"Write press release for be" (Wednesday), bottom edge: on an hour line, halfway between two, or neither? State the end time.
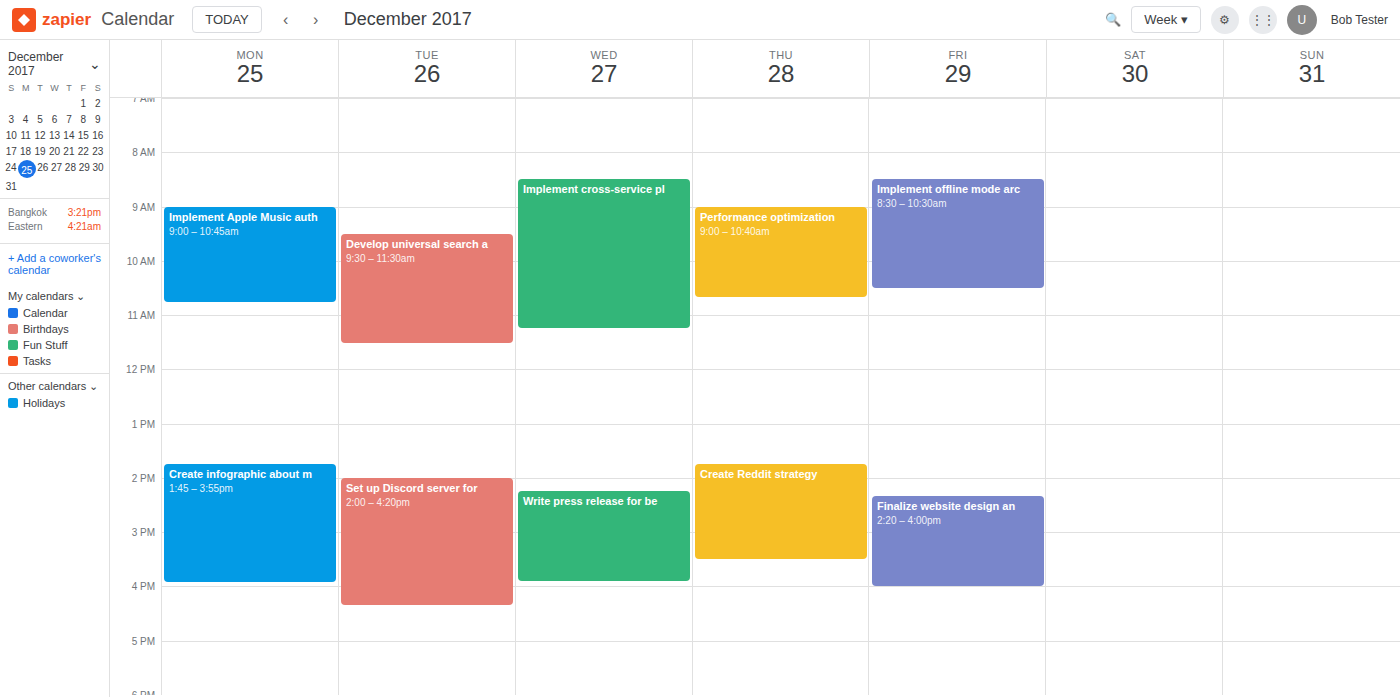
3:55 PM -- neither: 55 minutes below the 3 PM line and 5 minutes above the 4 PM line.